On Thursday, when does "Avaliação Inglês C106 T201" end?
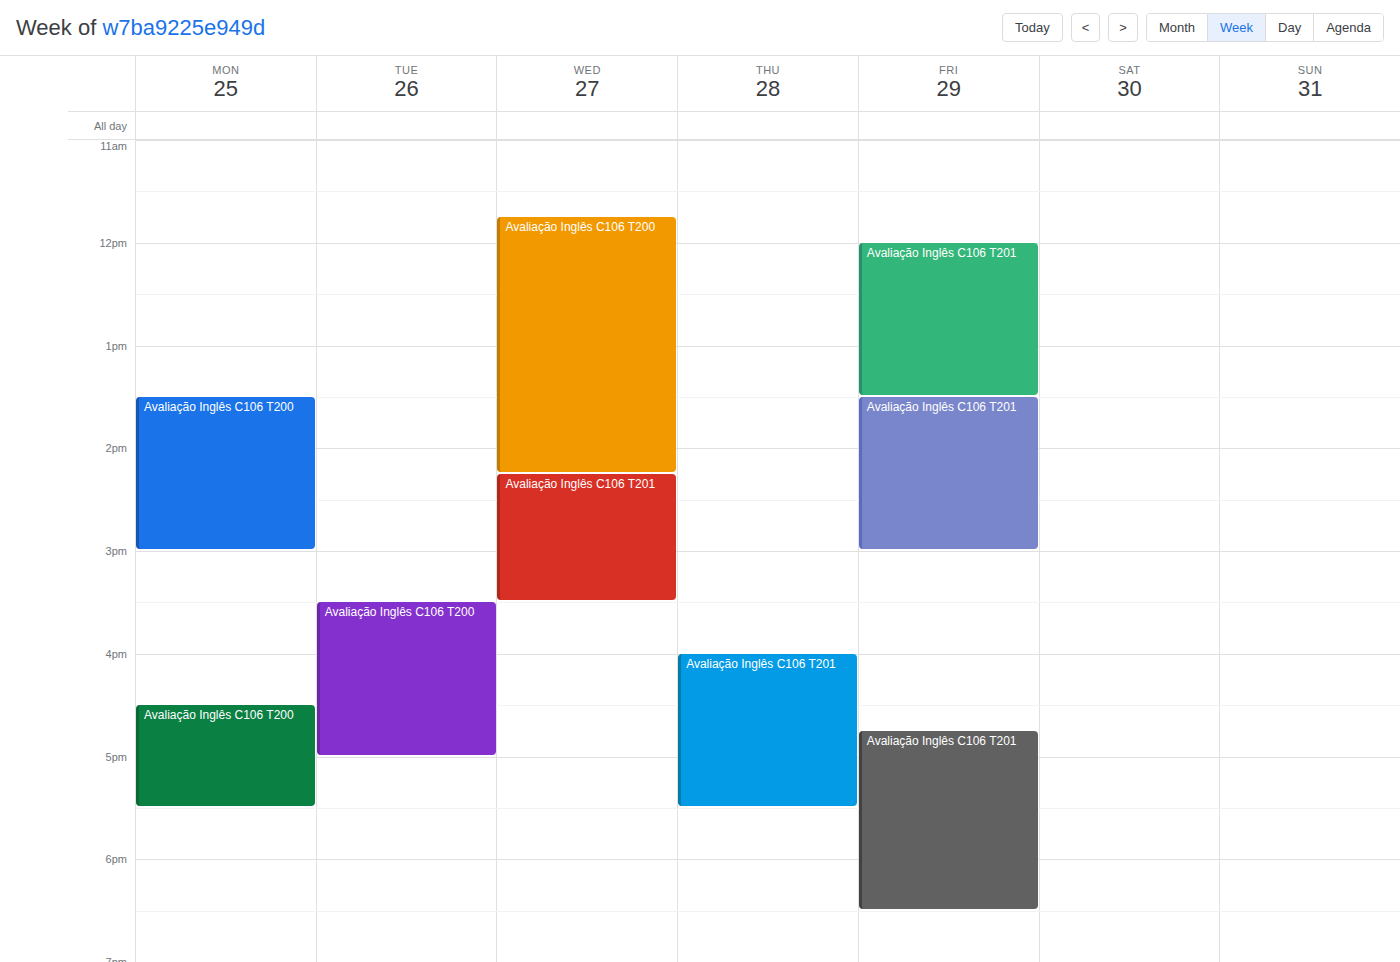
17:30